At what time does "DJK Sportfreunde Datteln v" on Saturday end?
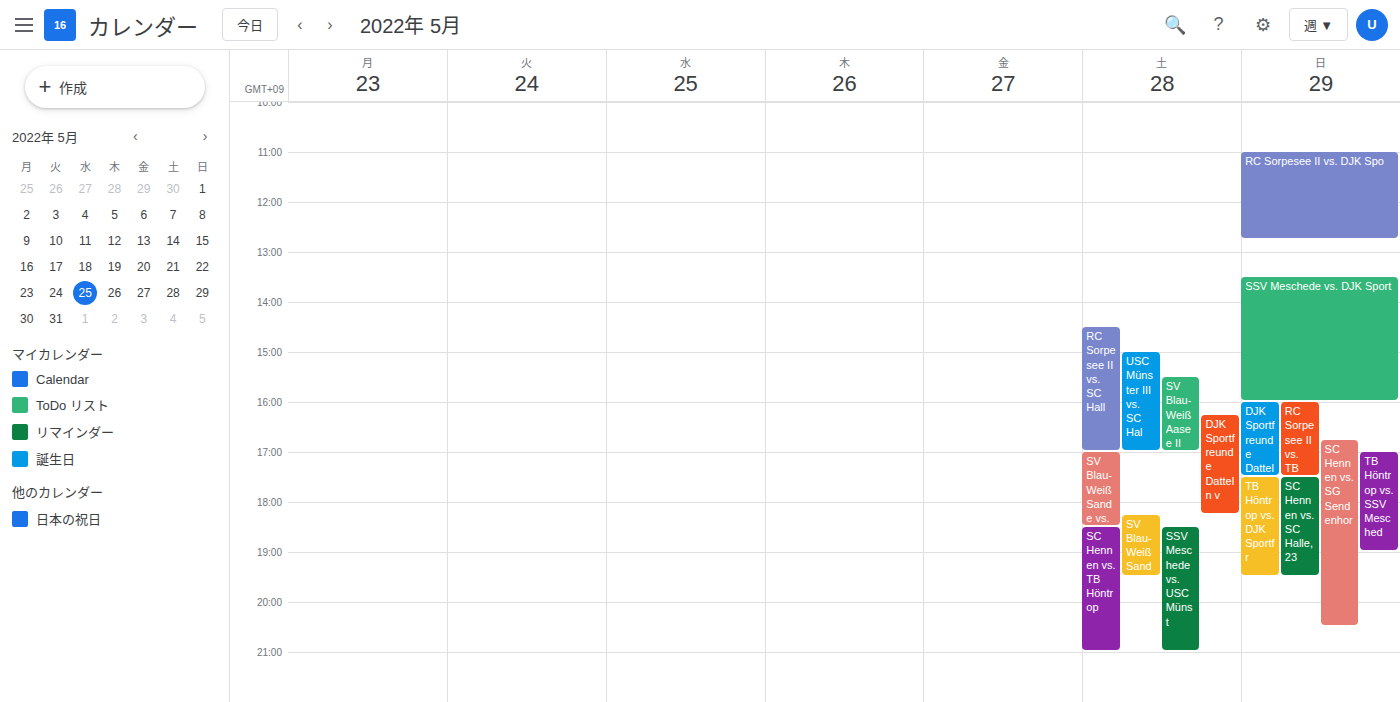
6:15 PM